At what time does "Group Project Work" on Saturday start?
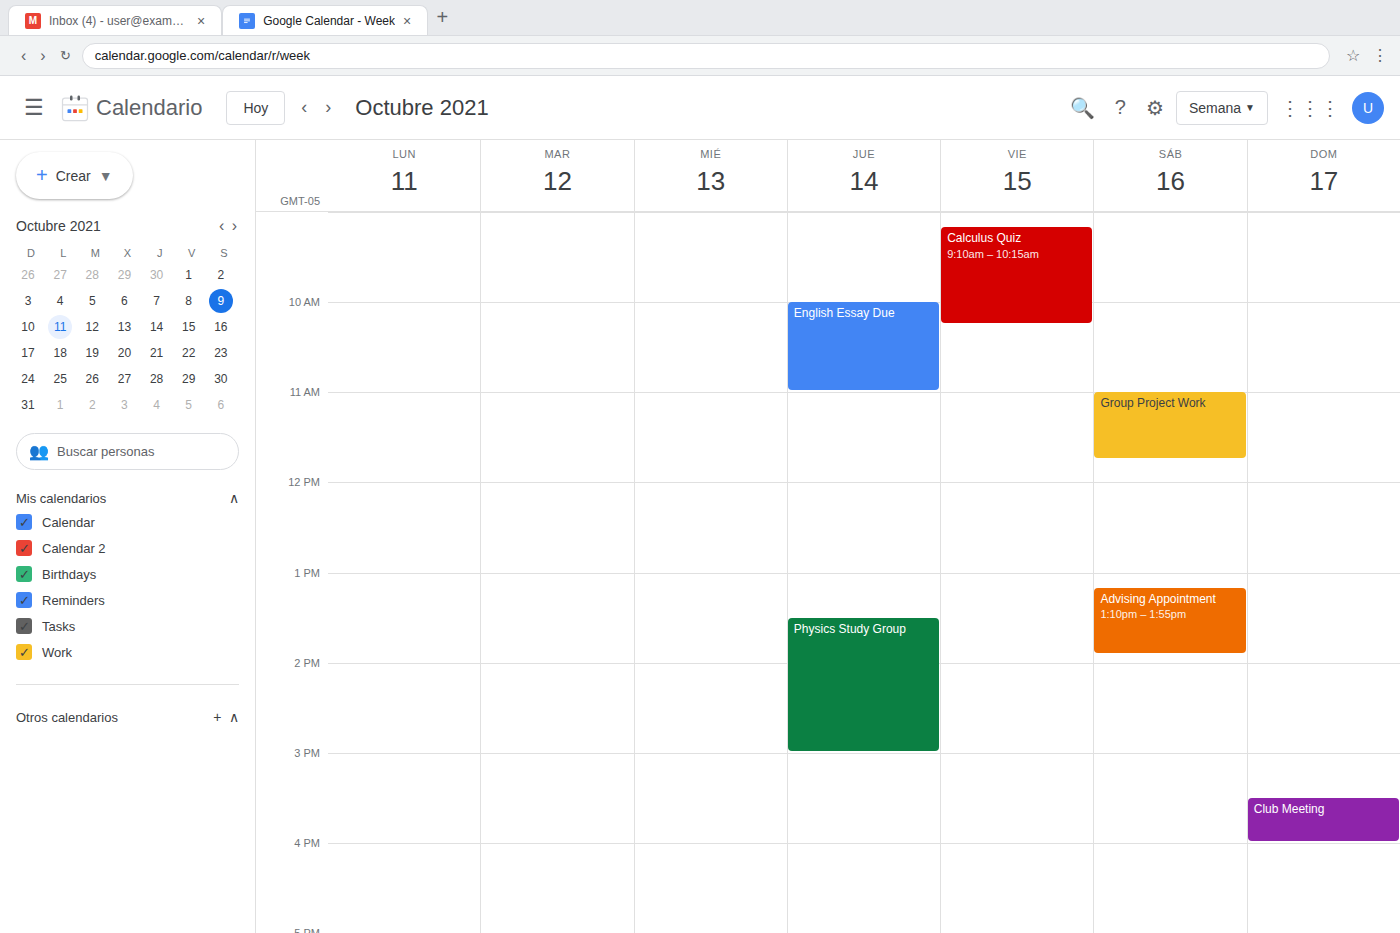
11:00 AM